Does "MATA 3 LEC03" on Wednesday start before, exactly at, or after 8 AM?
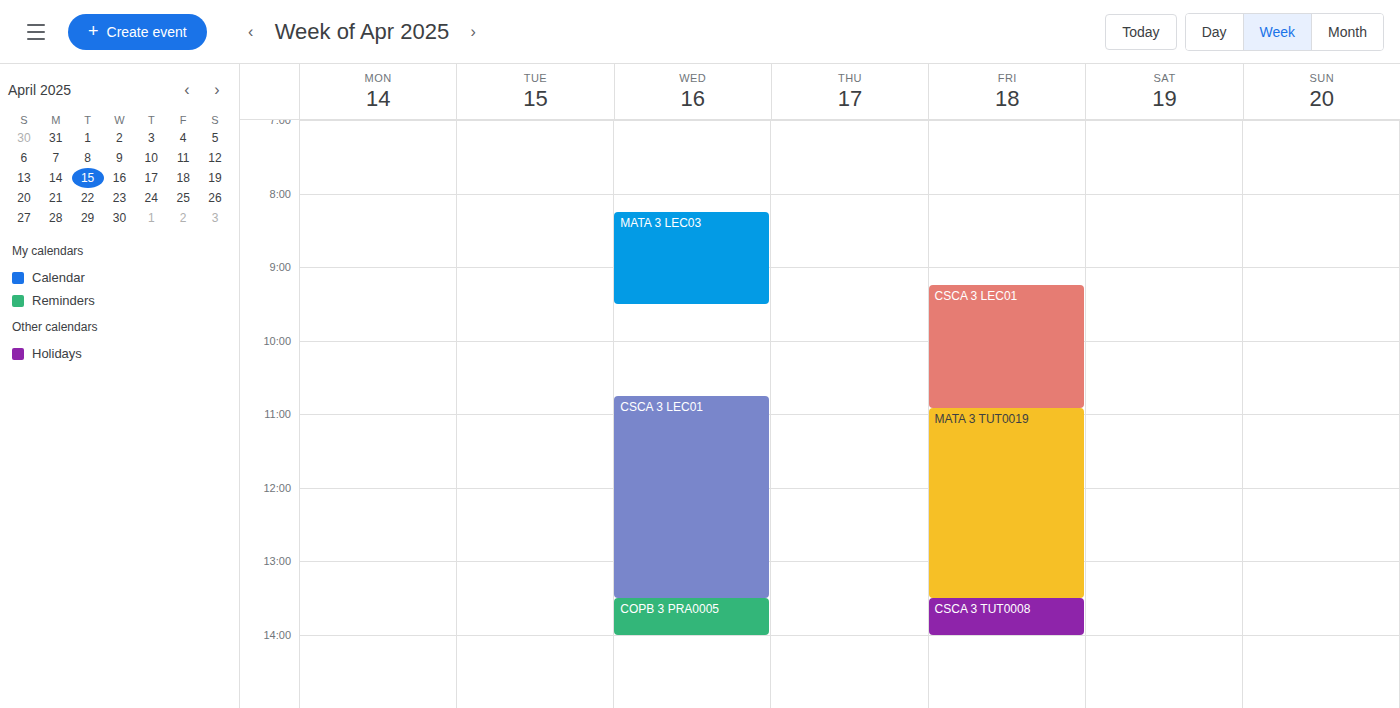
8:15 AM -- after 8 AM, 15 minutes below the 8 AM line.